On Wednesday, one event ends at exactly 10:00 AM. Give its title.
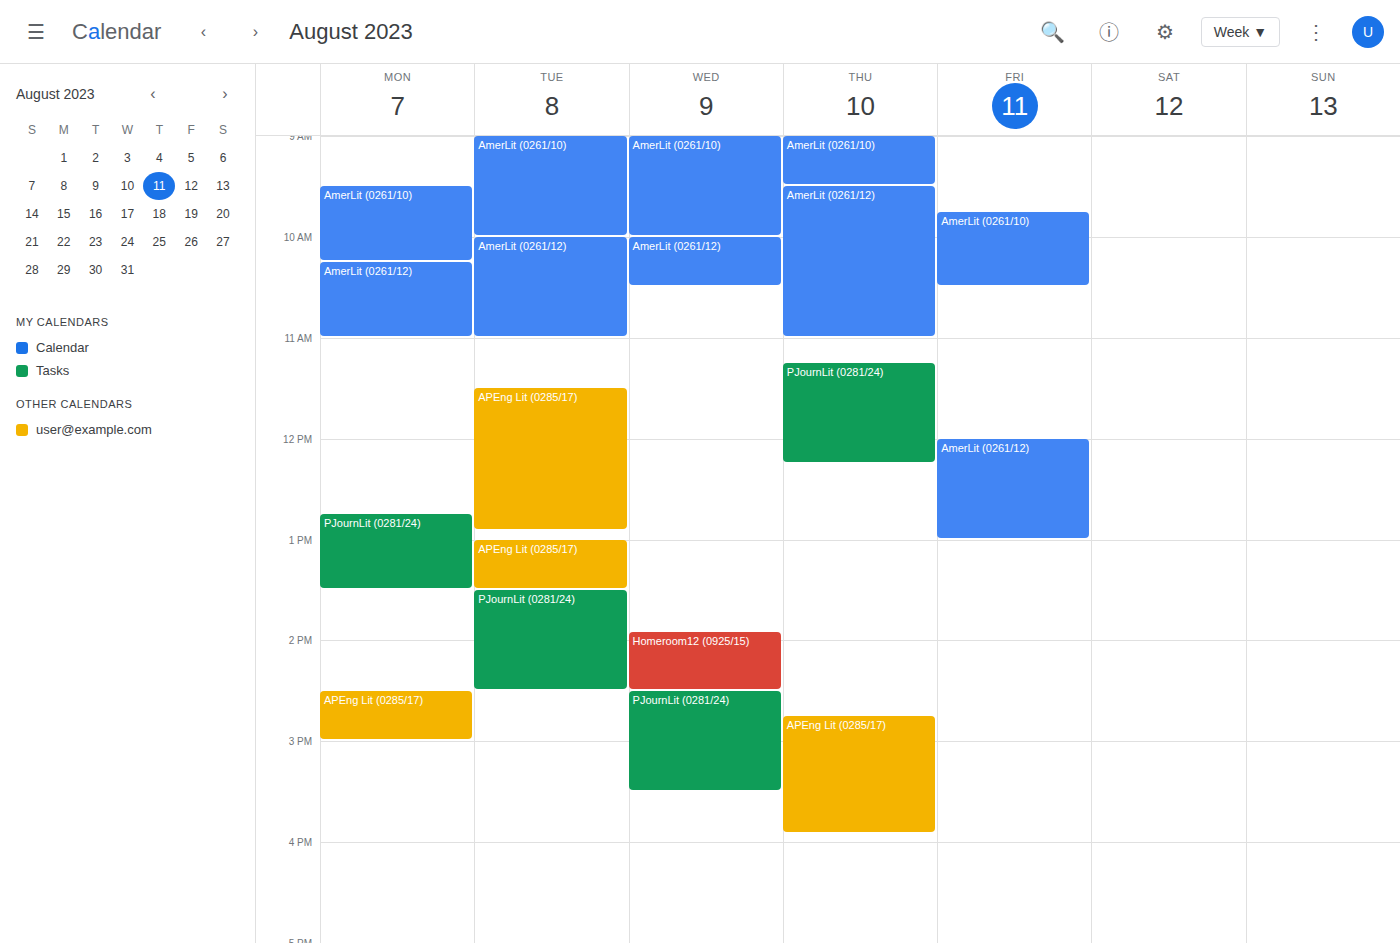
"AmerLit (0261/10)"